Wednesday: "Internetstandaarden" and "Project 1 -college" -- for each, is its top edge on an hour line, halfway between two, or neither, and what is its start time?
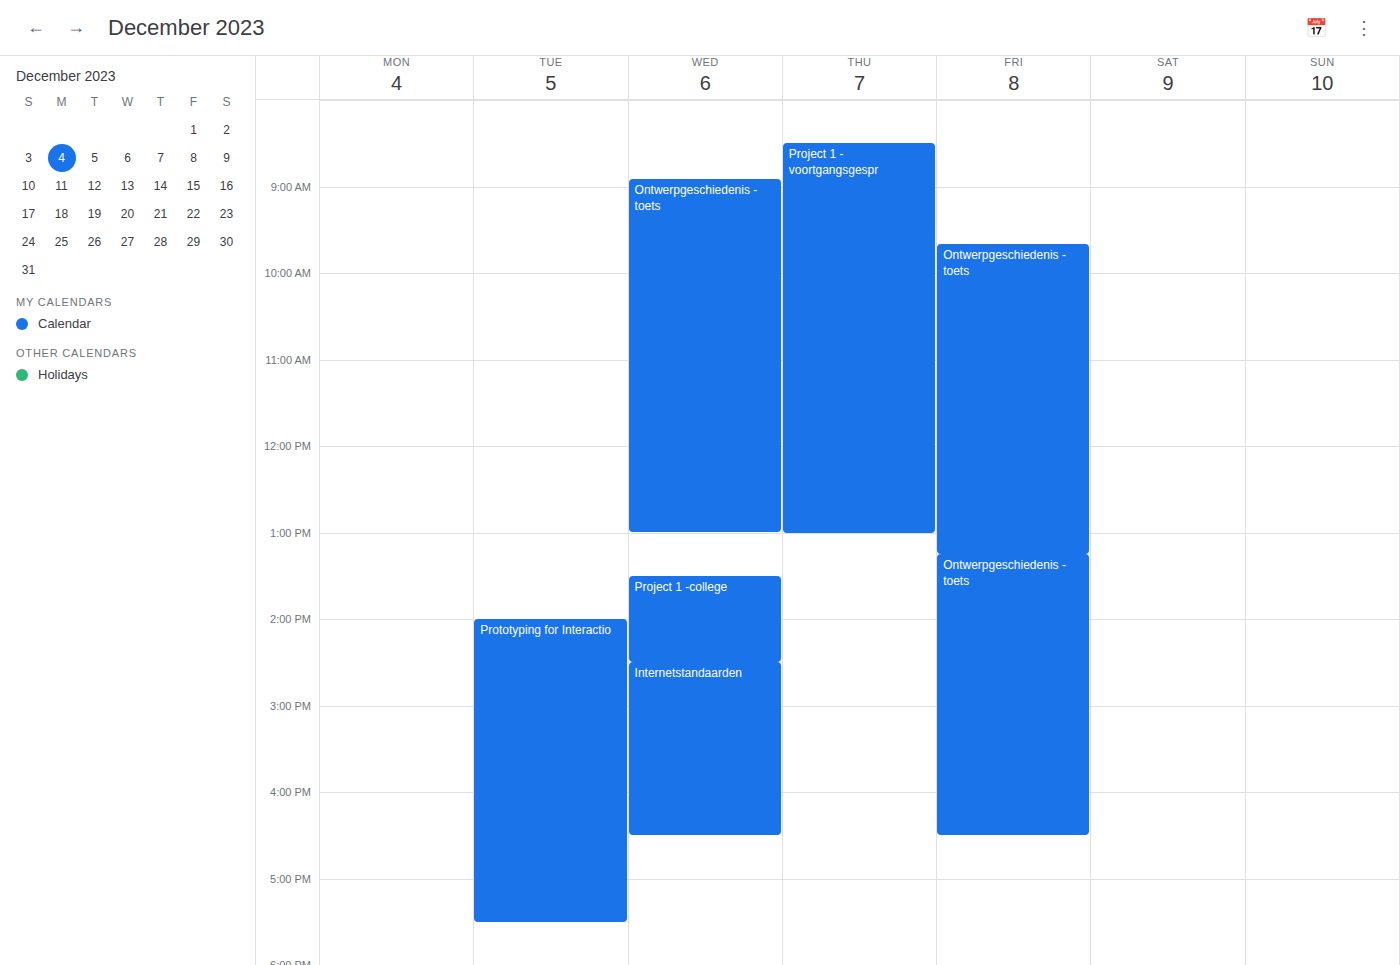
"Internetstandaarden": 14:30, halfway between the 14:00 and 15:00 lines. "Project 1 -college": 13:30, halfway between the 13:00 and 14:00 lines.